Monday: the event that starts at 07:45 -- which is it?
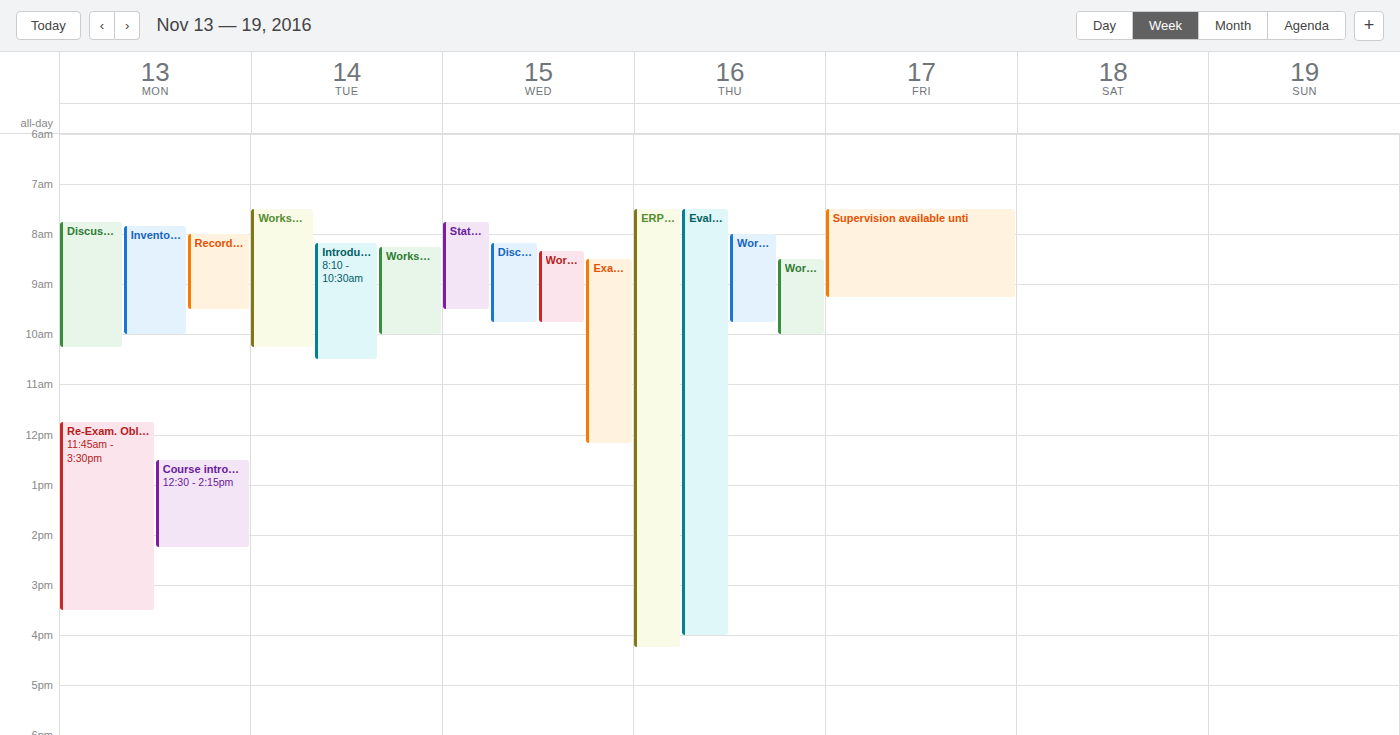
"Discussion Forum Seminar"